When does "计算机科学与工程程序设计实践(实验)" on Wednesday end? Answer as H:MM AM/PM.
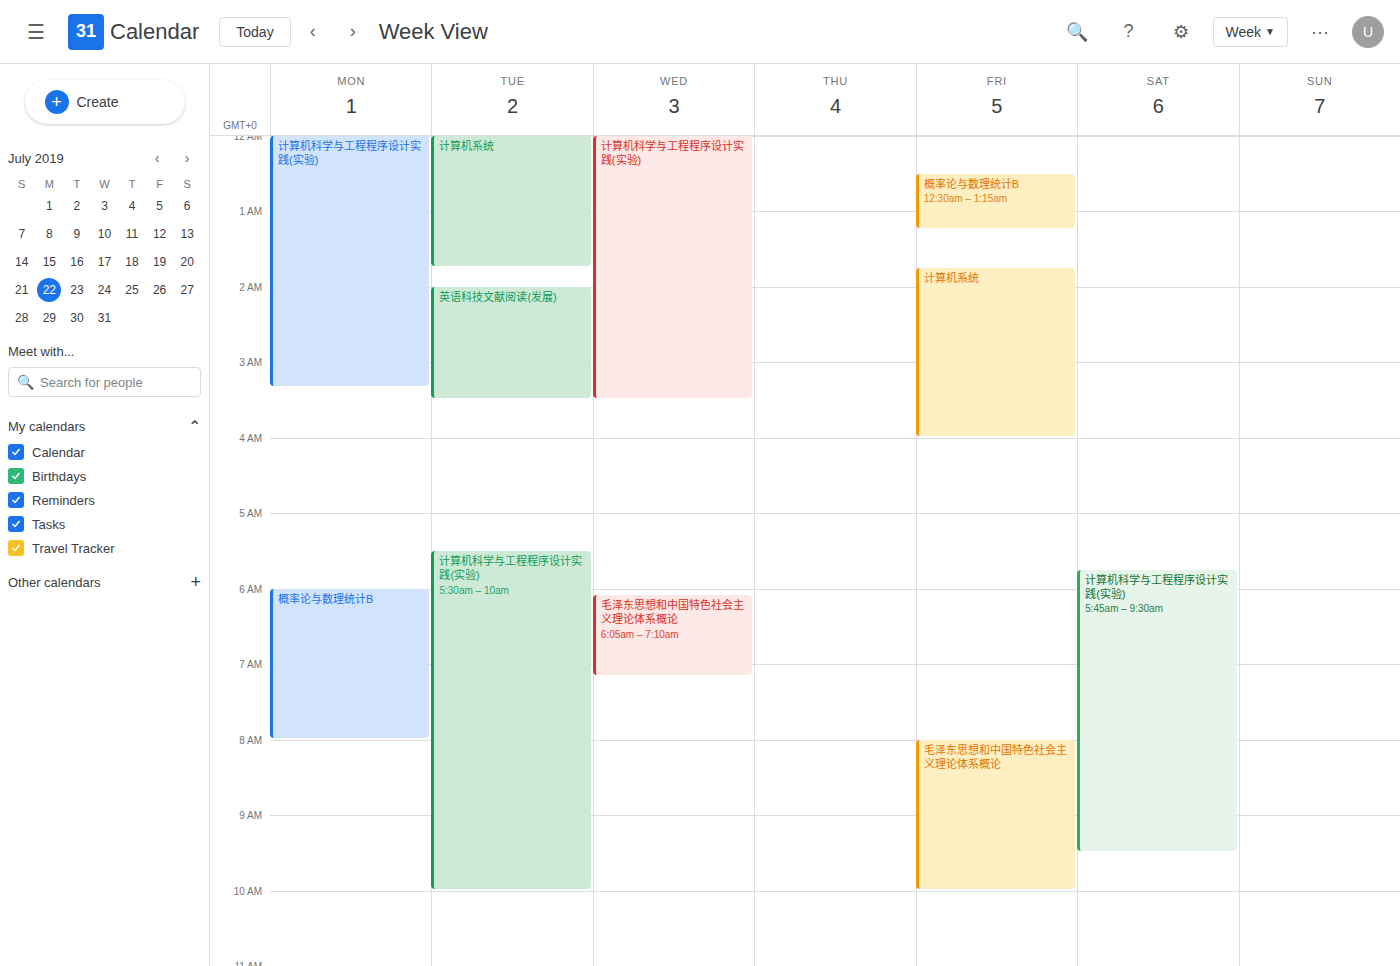
3:30 AM